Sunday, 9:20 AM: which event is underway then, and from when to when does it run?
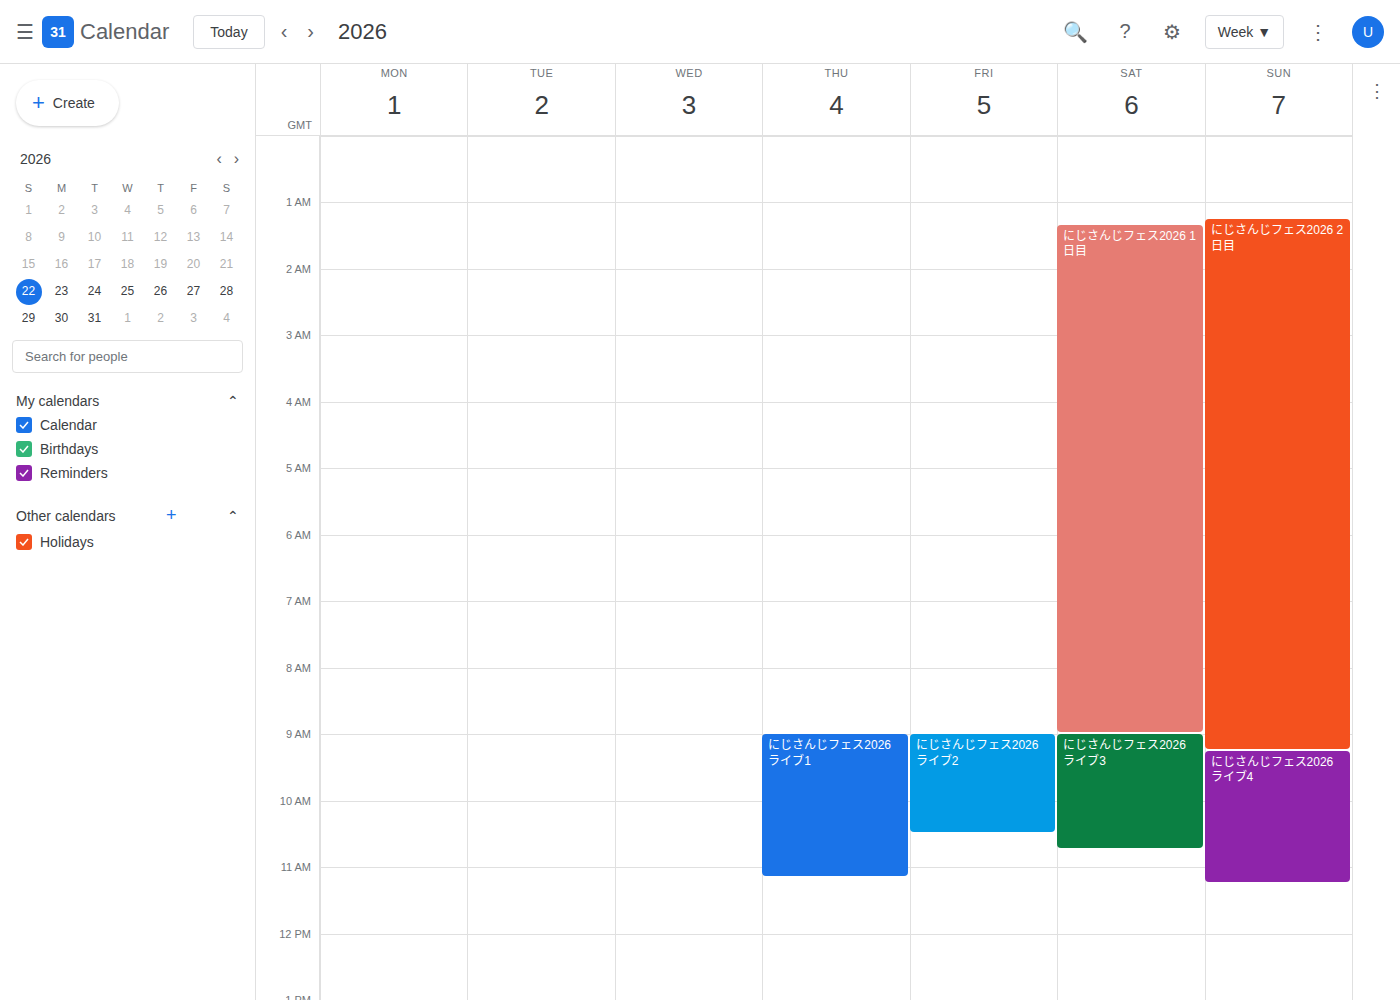
"にじさんじフェス2026 ライブ4", 9:15 AM to 11:15 AM